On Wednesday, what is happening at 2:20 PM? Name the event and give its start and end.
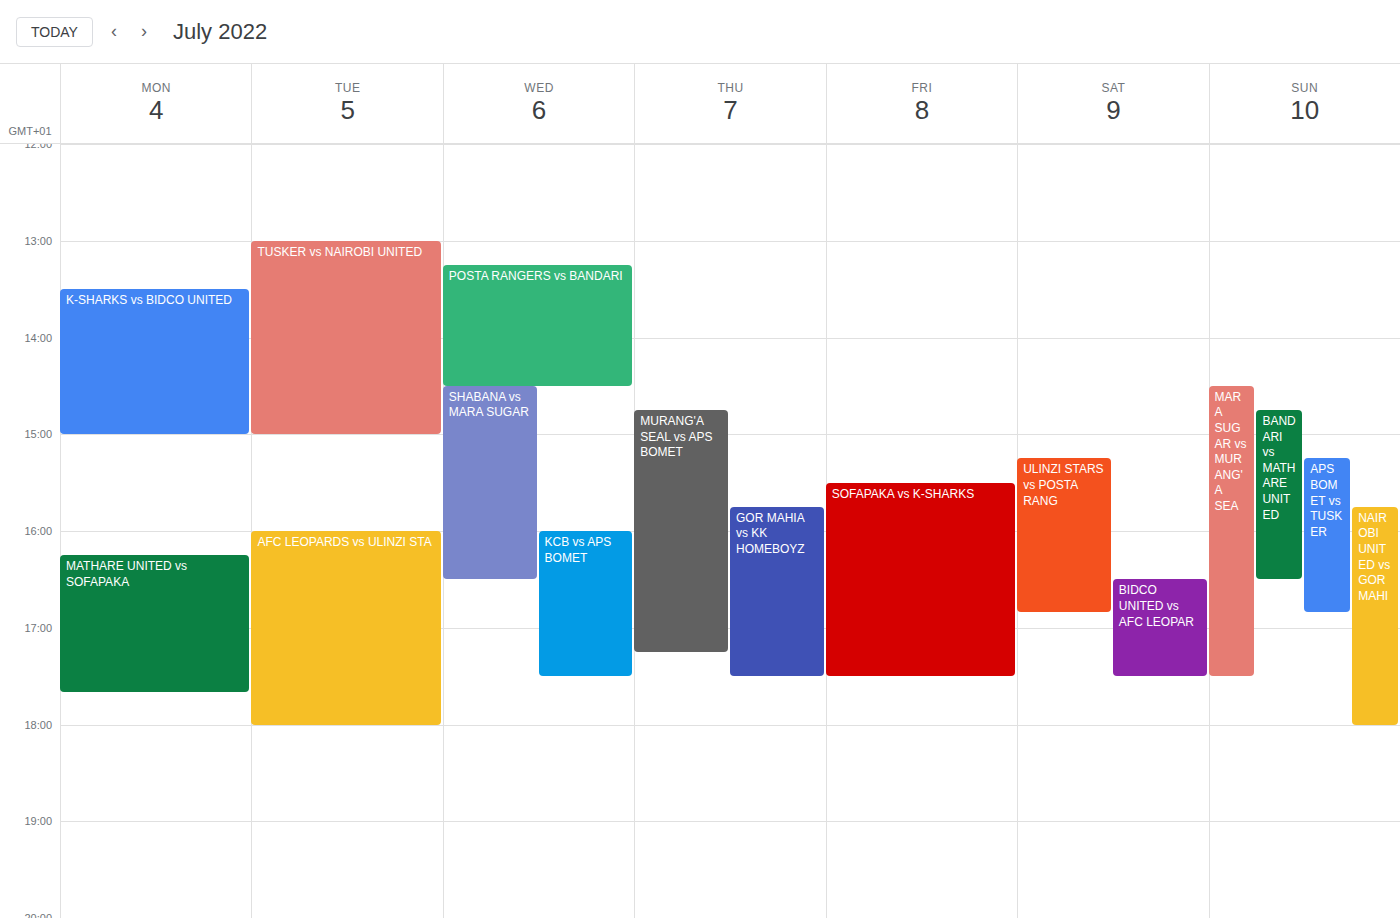
"POSTA RANGERS vs BANDARI", 1:15 PM to 2:30 PM